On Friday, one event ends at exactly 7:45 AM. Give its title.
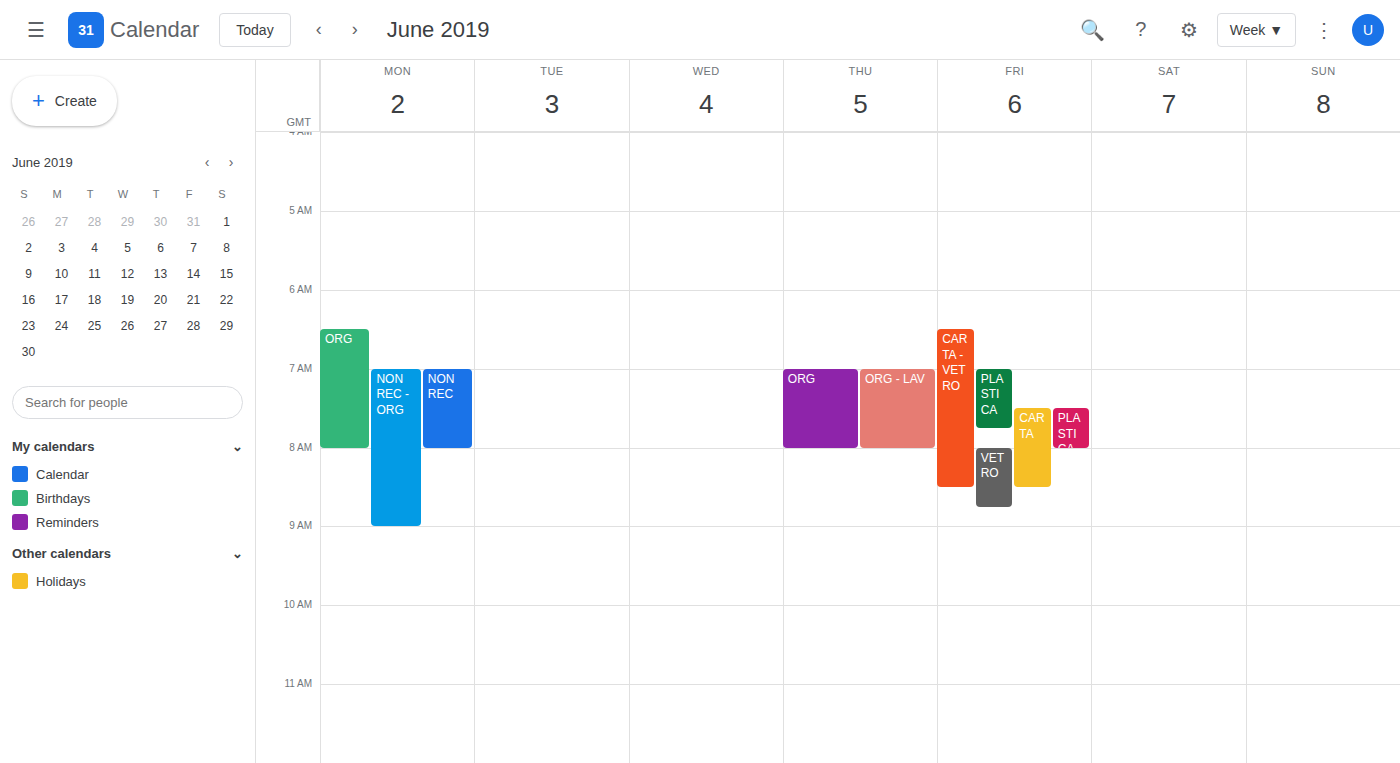
"PLASTICA"